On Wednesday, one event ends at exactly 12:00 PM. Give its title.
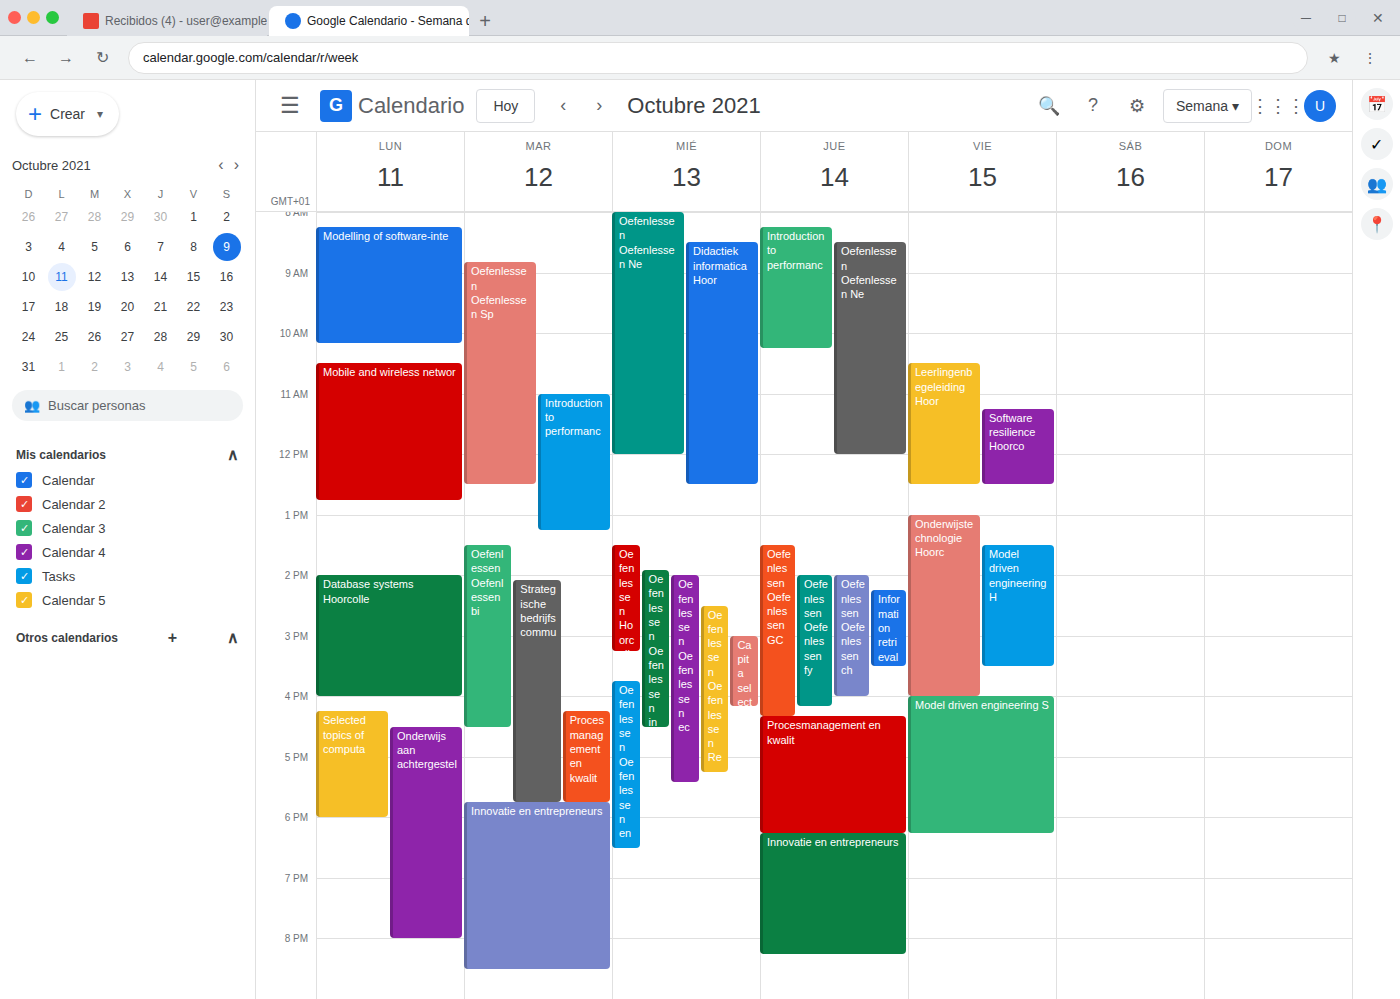
"Oefenlessen Oefenlessen Ne"